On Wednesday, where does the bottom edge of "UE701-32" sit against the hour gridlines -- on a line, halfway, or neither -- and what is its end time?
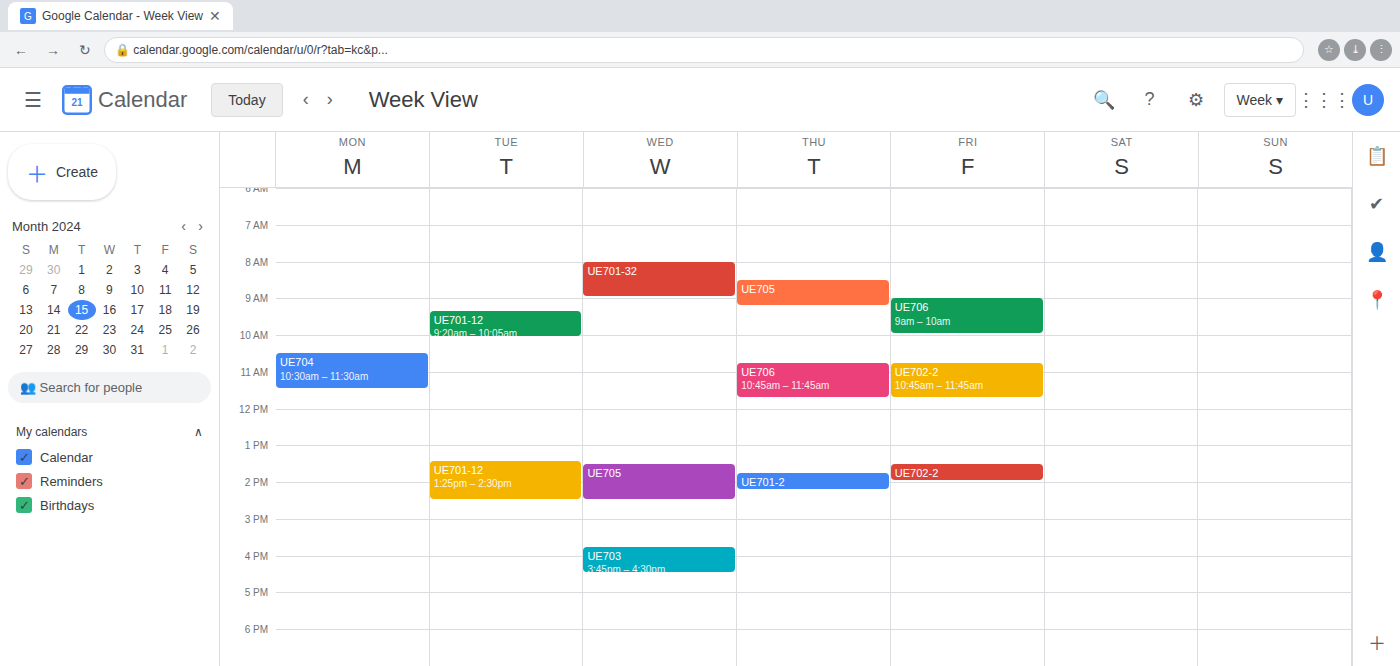
9:00 AM -- exactly on the 9 AM line.